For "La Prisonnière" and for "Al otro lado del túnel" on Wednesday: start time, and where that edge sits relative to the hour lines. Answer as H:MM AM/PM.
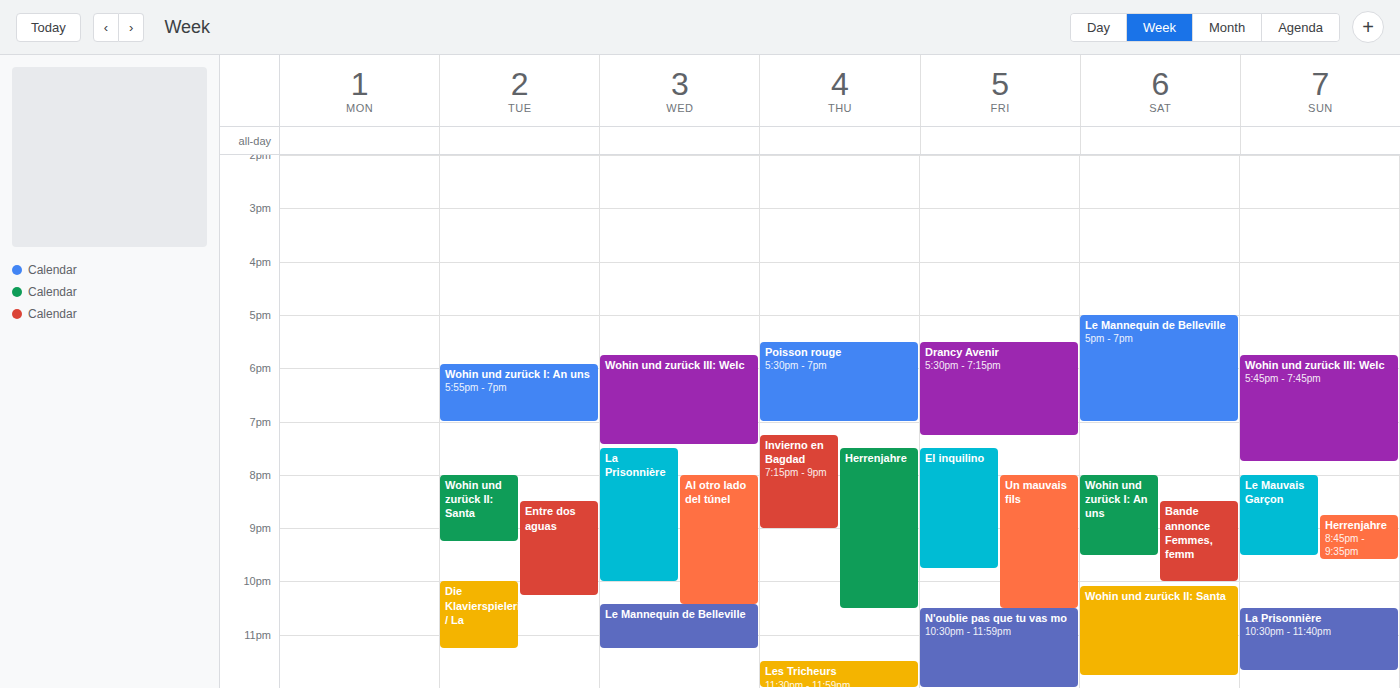
"La Prisonnière": 7:30 PM, halfway between the 7 PM and 8 PM lines. "Al otro lado del túnel": 8:00 PM, exactly on the 8 PM line.